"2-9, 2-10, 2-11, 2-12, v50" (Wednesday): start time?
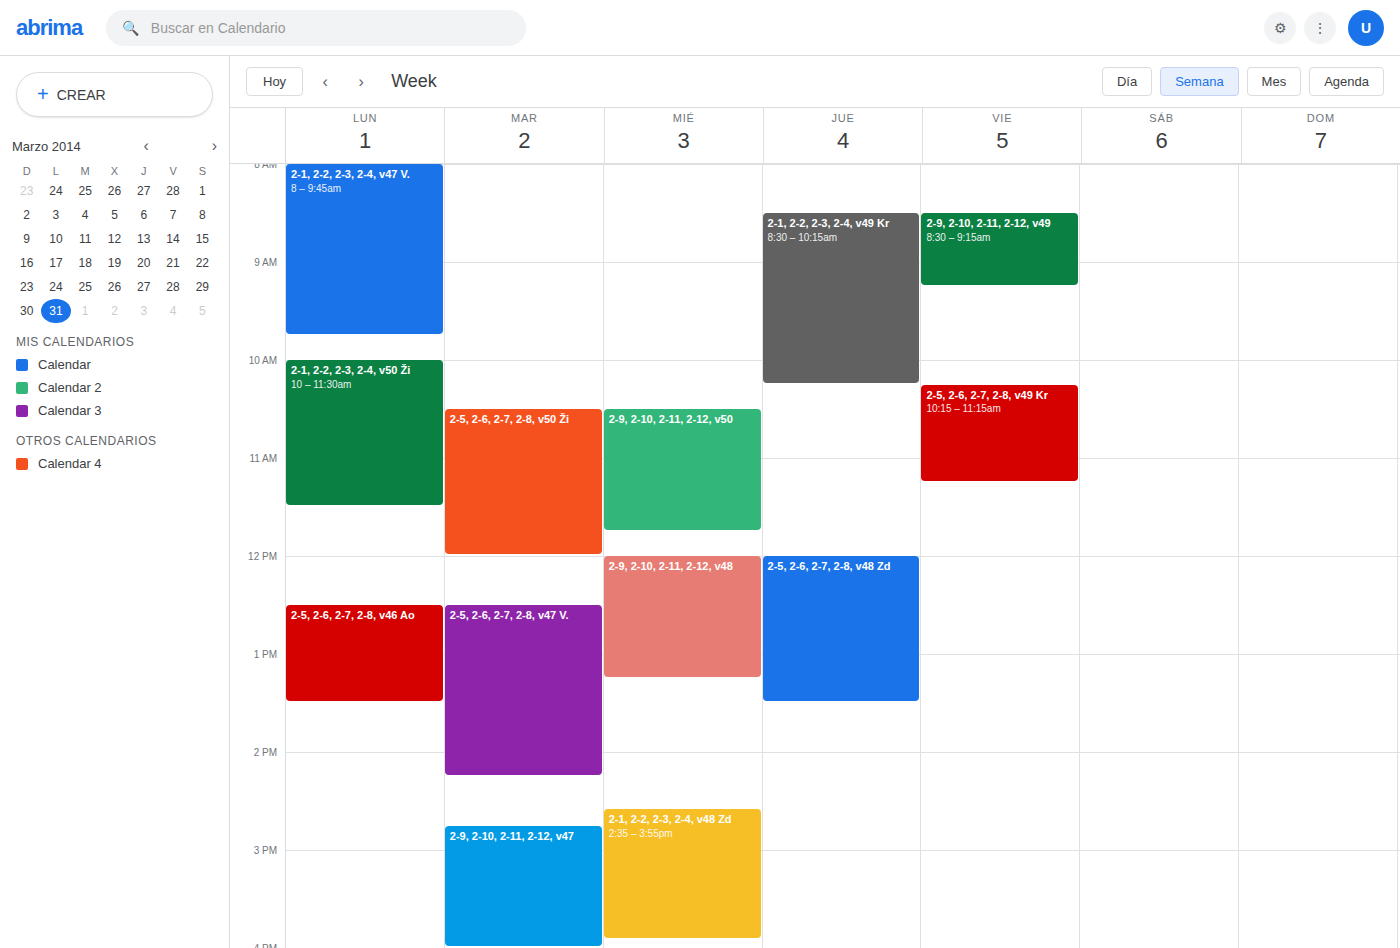
10:30 AM